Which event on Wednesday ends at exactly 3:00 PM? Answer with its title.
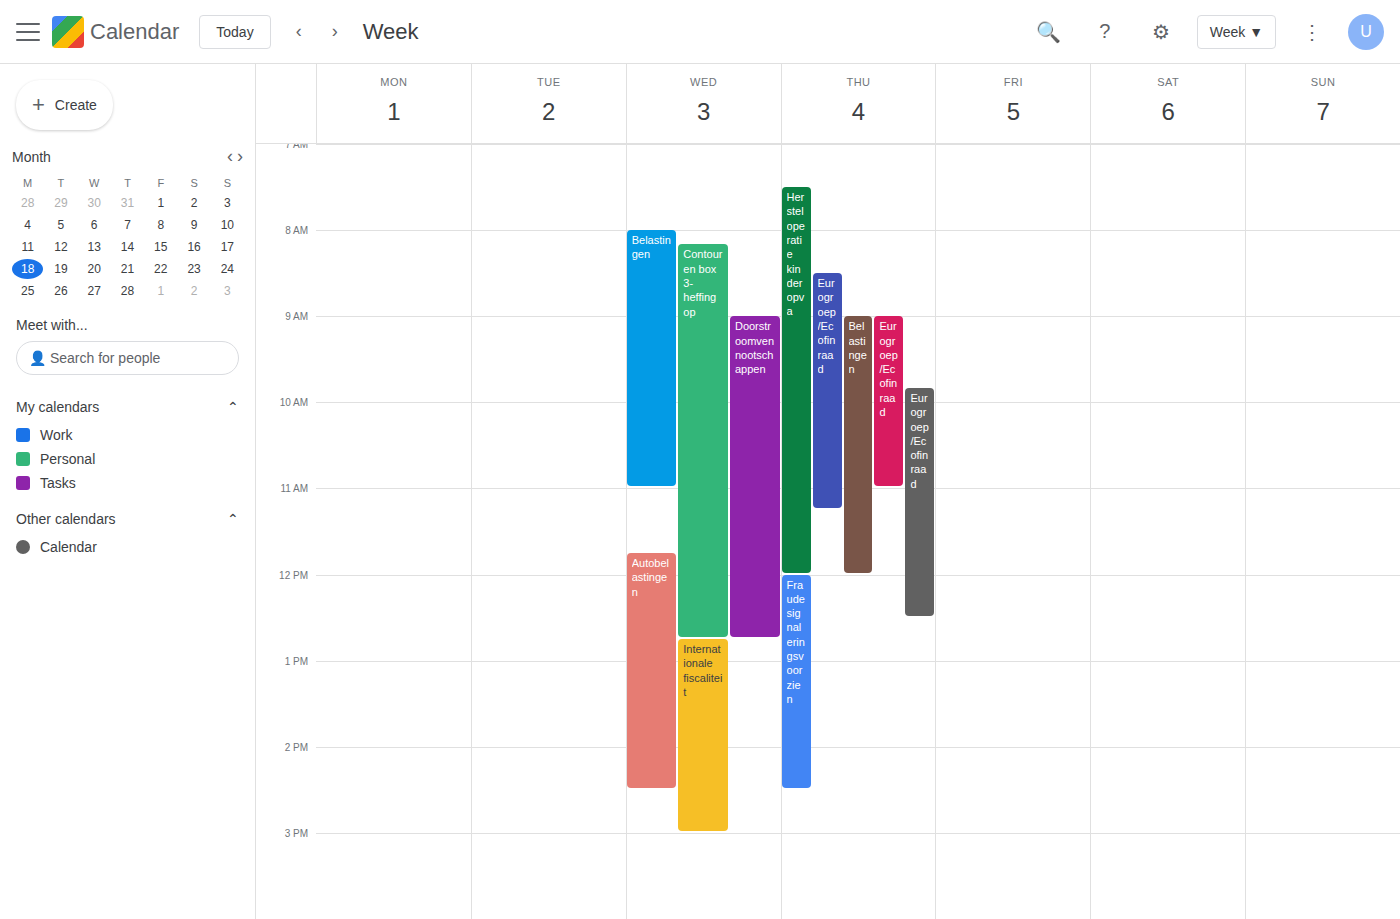
"Internationale fiscaliteit"